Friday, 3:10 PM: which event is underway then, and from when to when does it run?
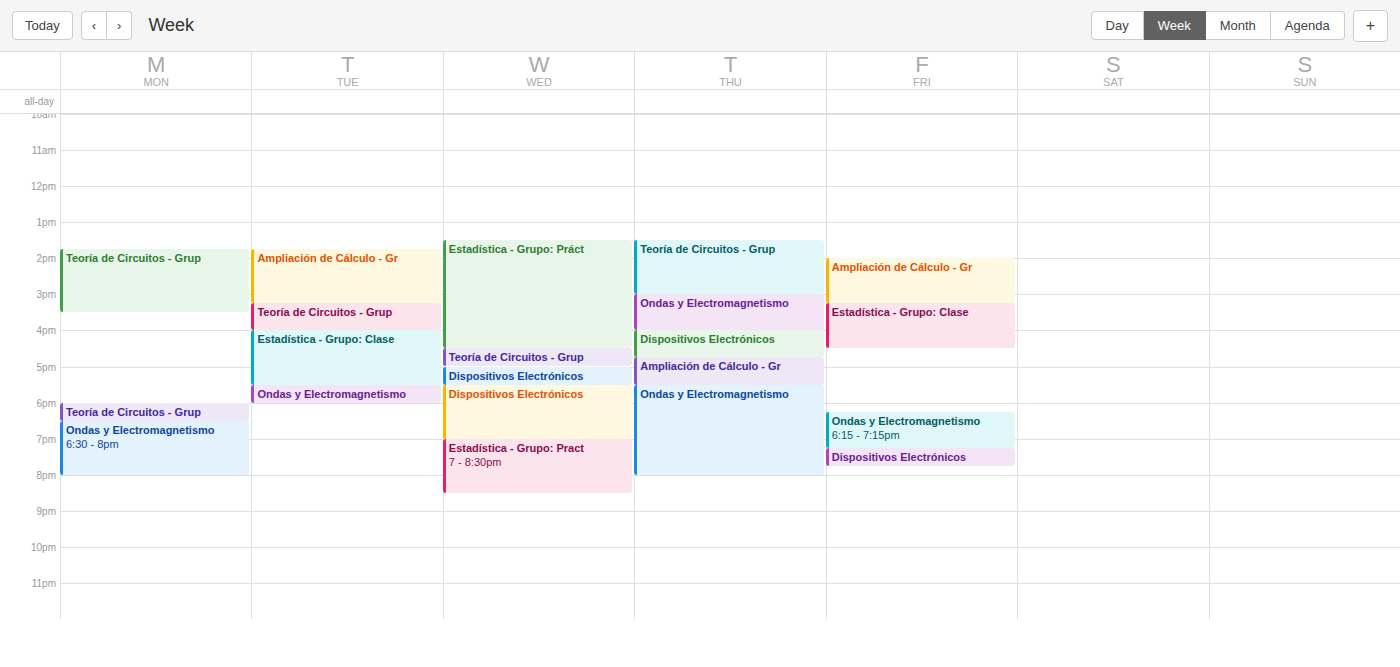
"Ampliación de Cálculo - Gr", 2:00 PM to 3:15 PM